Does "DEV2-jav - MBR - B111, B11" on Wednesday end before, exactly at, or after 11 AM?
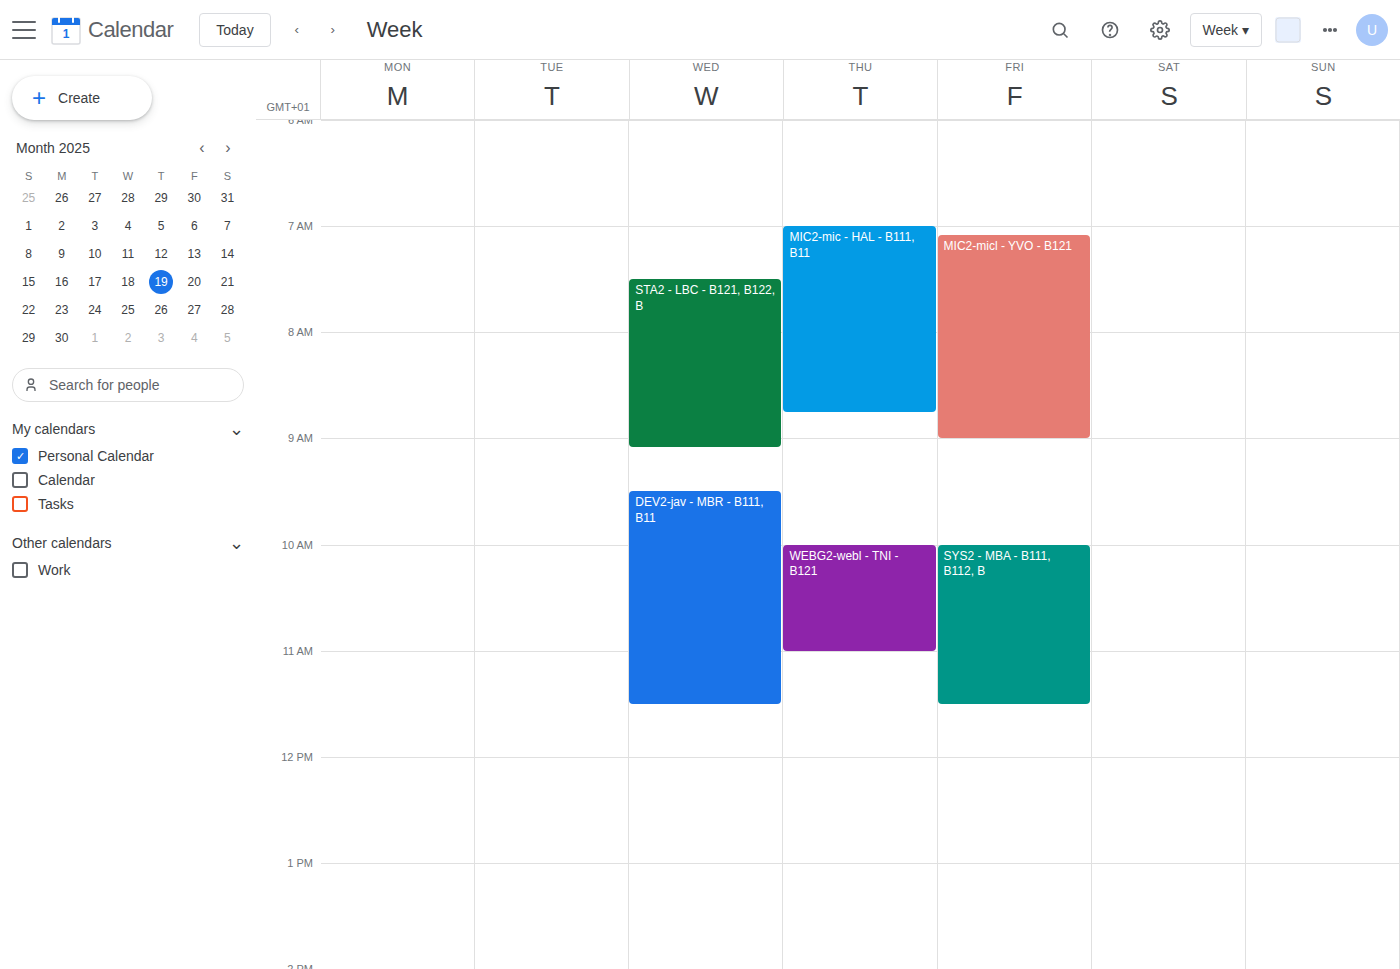
11:30 AM -- after 11 AM, 30 minutes below the 11 AM line.